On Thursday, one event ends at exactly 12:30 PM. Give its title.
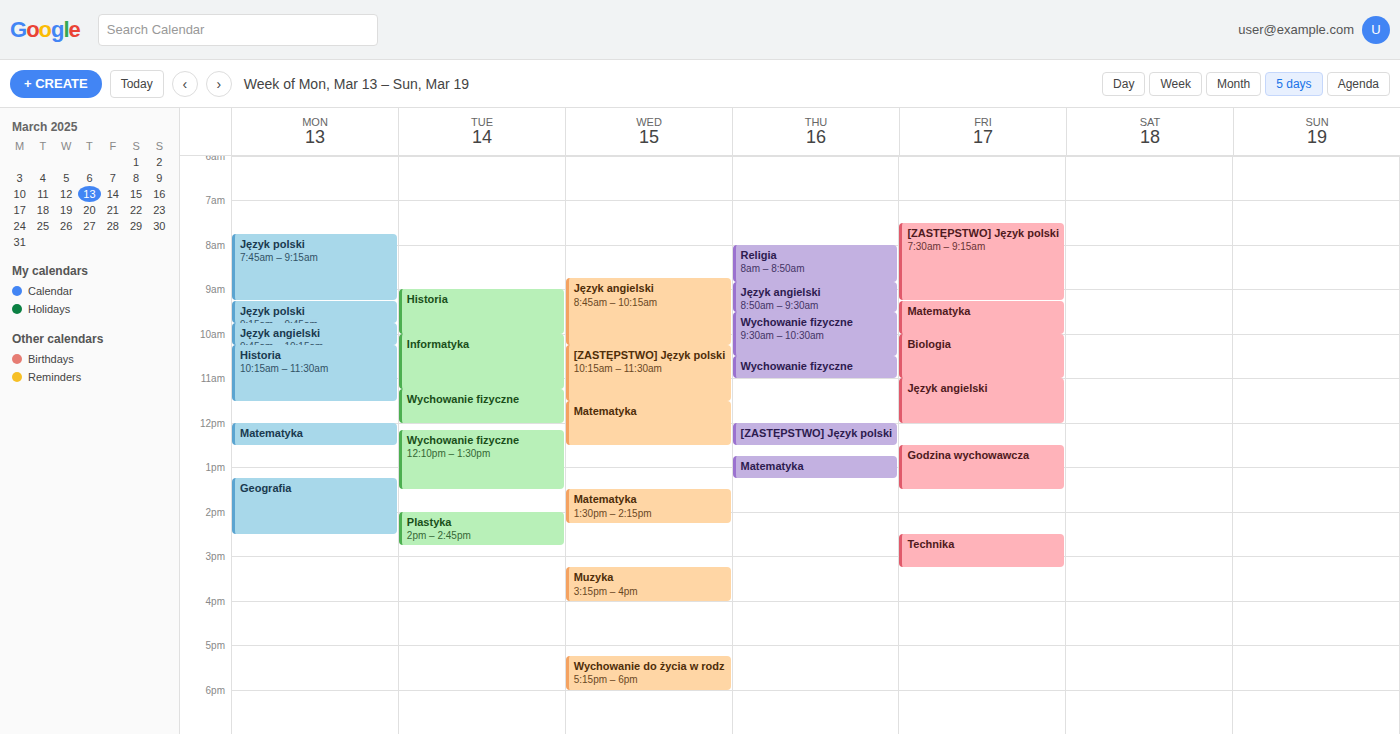
"[ZASTĘPSTWO] Język polski"